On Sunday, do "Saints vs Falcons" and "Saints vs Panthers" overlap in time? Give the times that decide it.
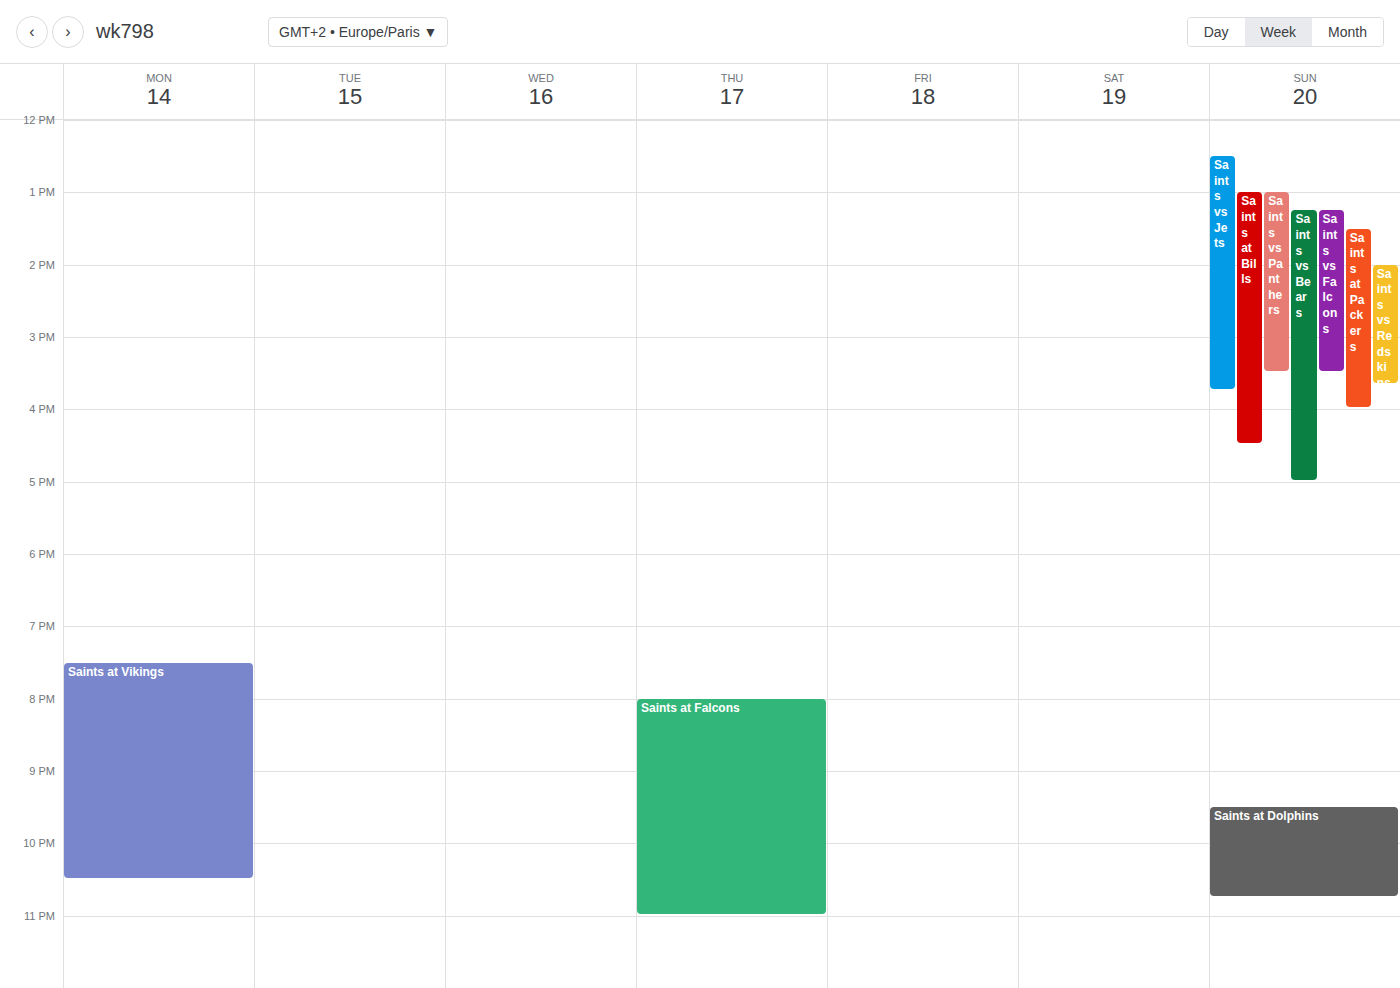
"Saints vs Falcons" runs 1:15 PM to 3:30 PM, inside "Saints vs Panthers" -- they overlap.